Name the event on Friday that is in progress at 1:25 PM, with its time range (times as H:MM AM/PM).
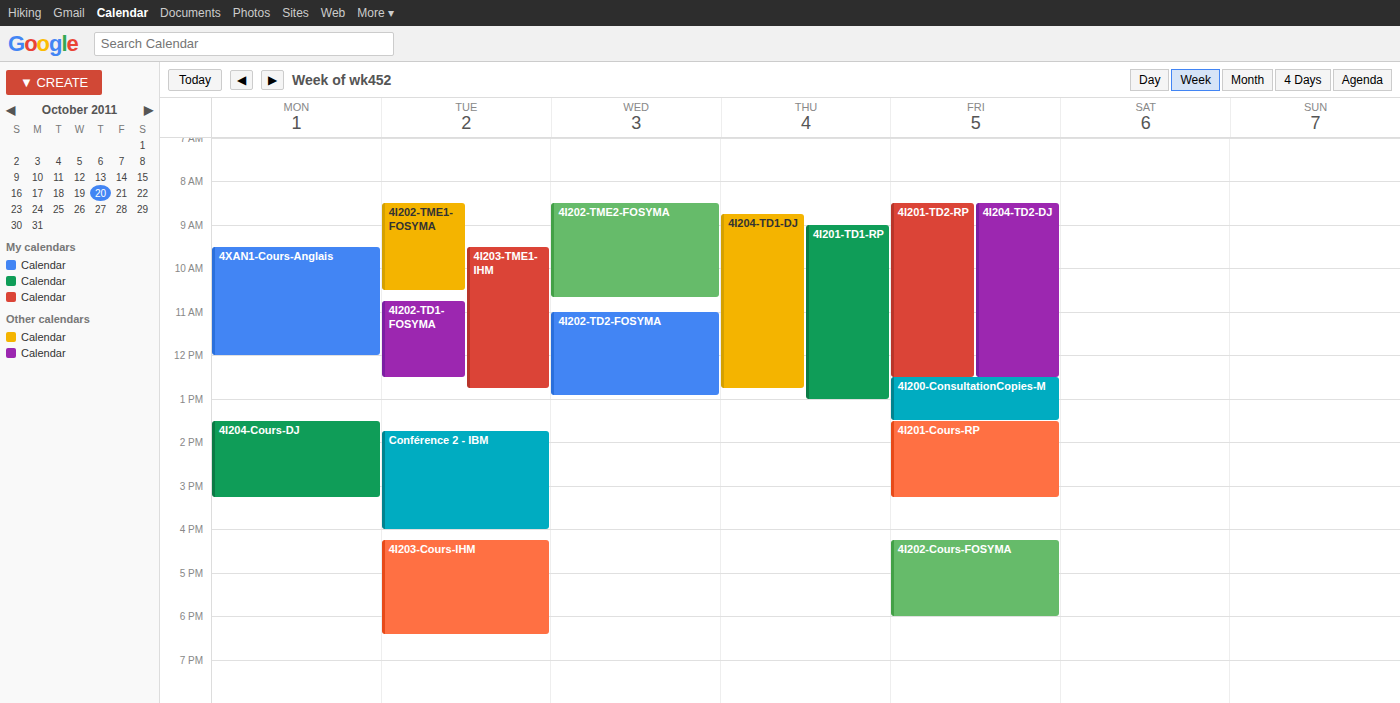
"4I200-ConsultationCopies-M", 12:30 PM to 1:30 PM